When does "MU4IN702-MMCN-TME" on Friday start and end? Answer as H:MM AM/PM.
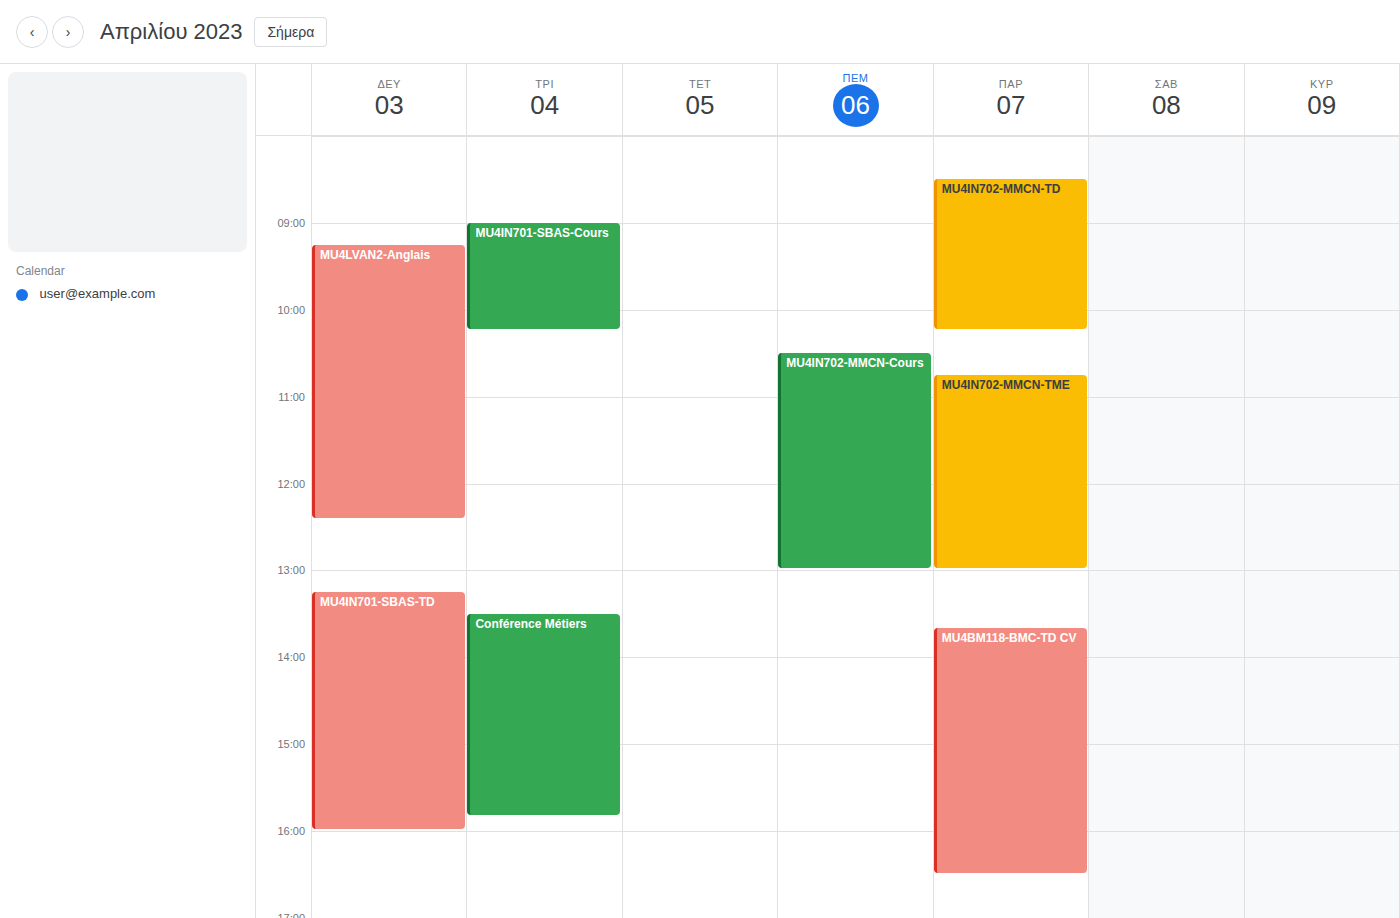
10:45 AM to 1:00 PM